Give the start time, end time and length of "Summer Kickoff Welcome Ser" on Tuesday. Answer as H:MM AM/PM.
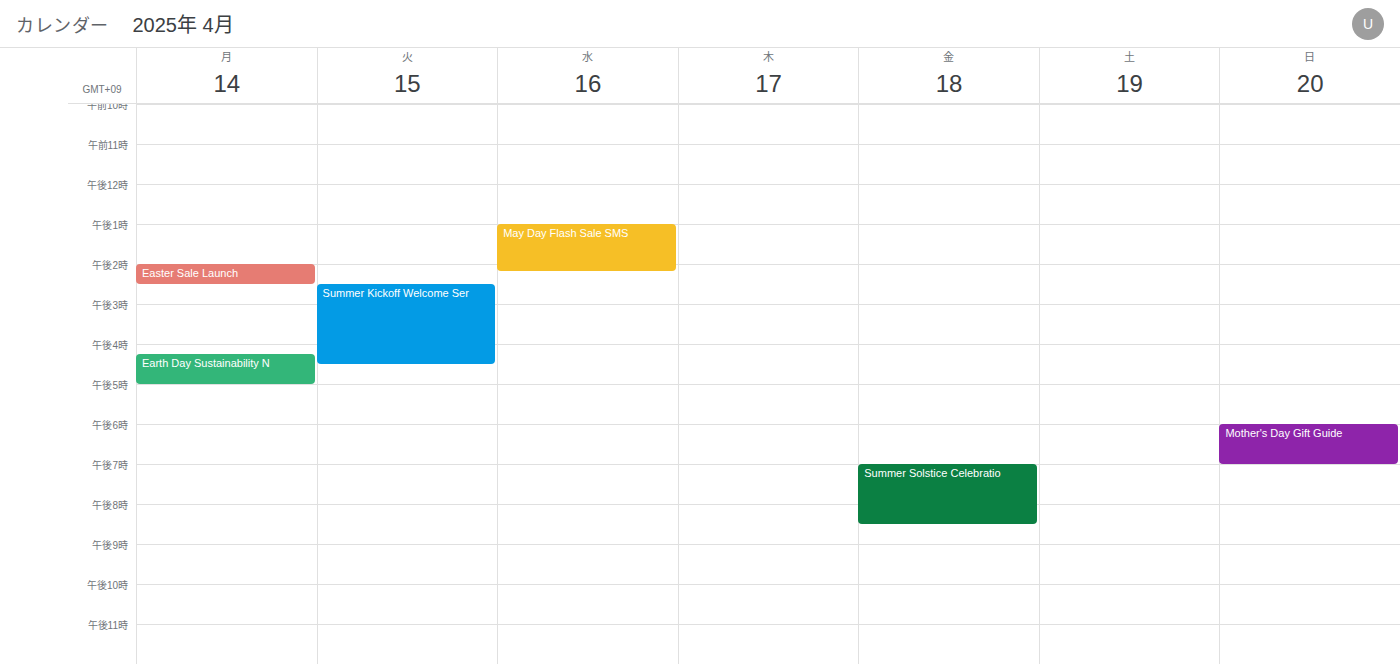
2:30 PM to 4:30 PM, 2 hours